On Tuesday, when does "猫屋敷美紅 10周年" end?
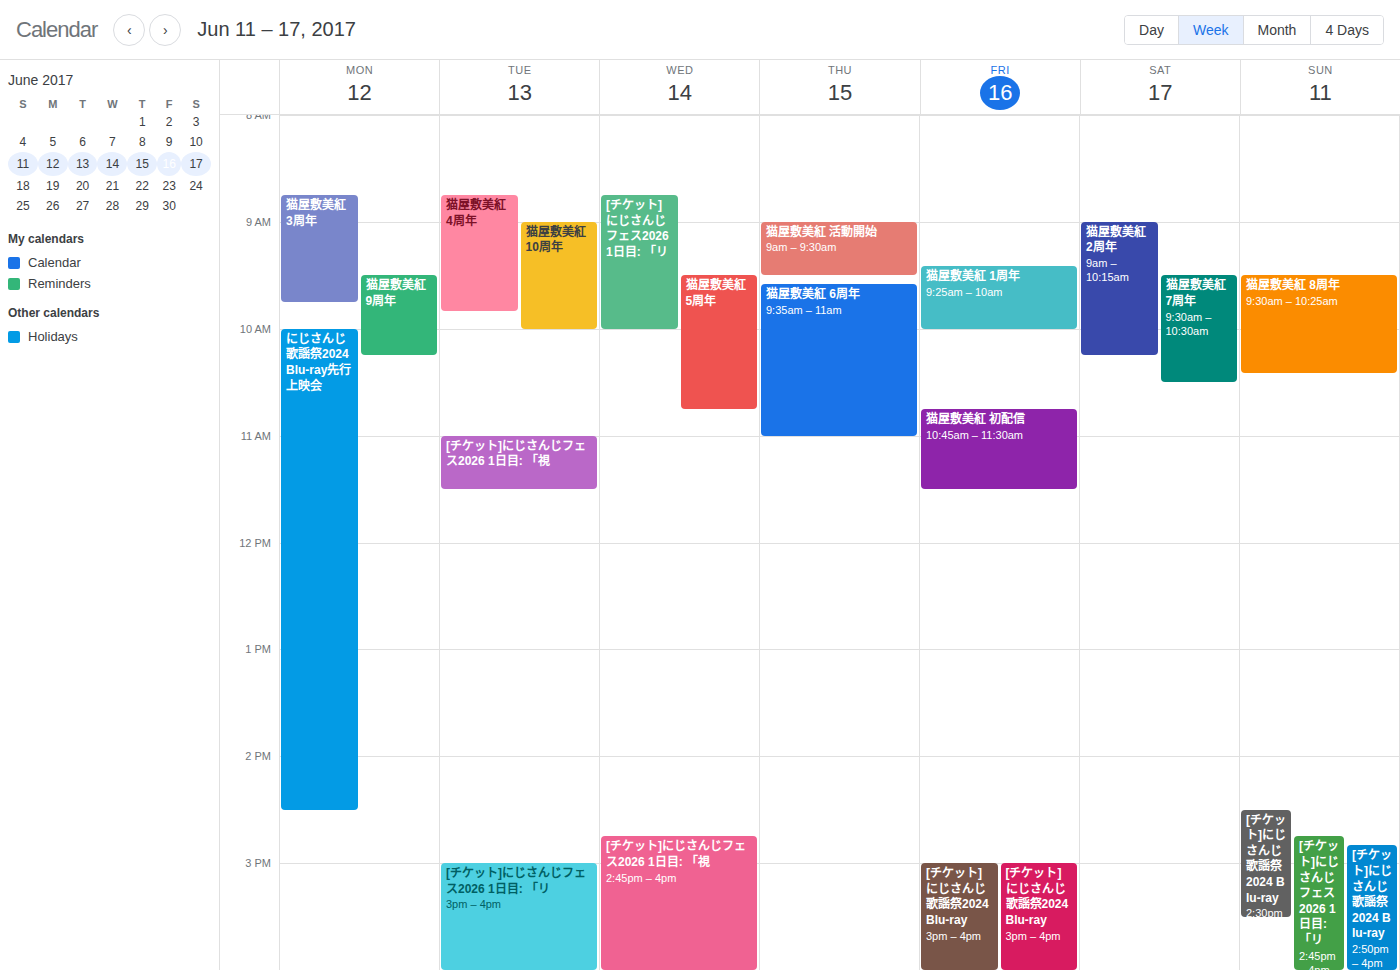
10:00